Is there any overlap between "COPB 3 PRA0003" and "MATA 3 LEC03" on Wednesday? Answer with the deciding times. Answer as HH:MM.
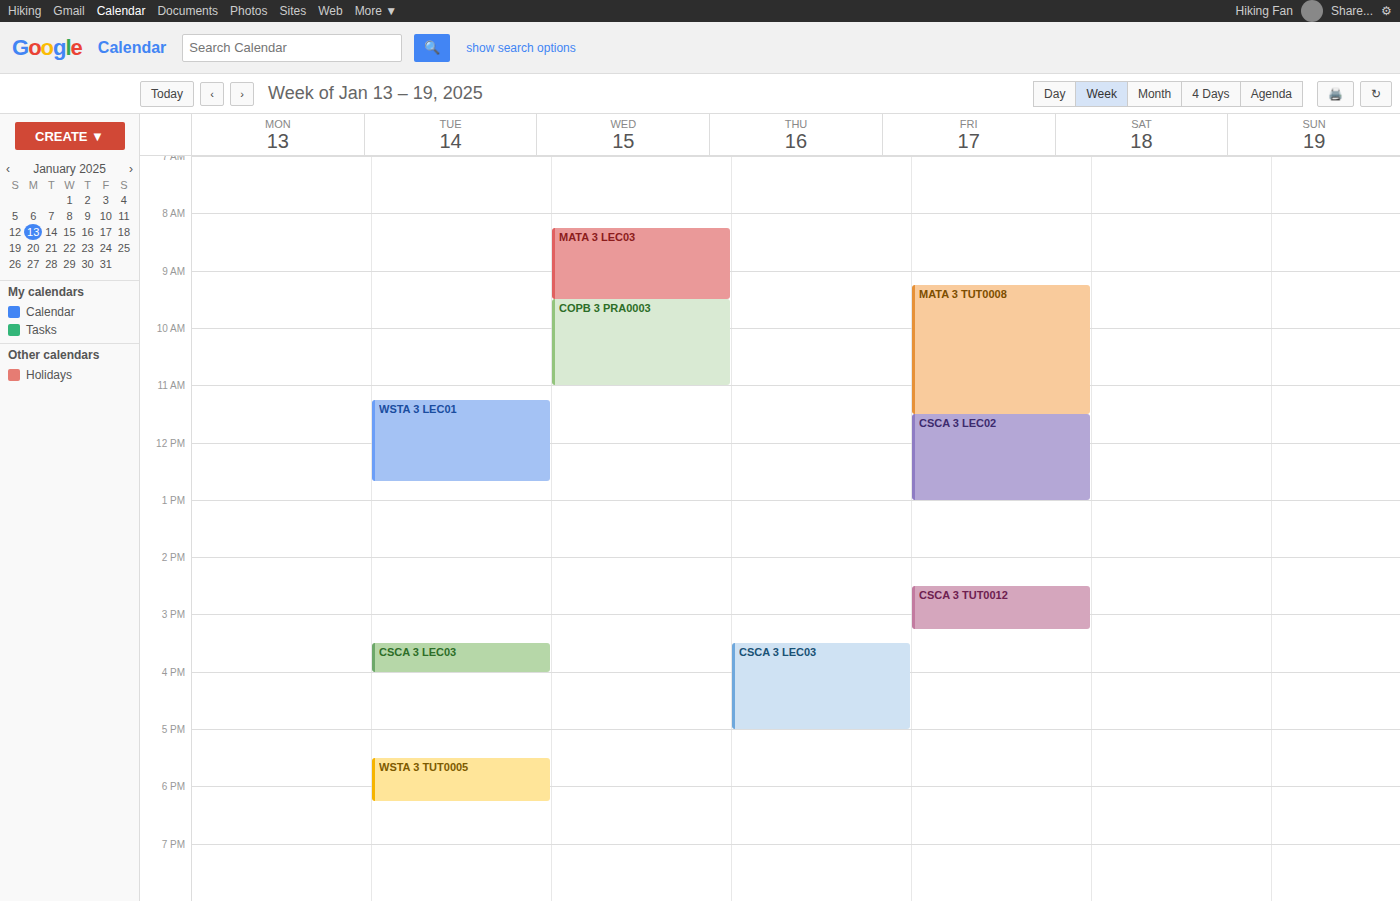
"MATA 3 LEC03" ends at 09:30, exactly when "COPB 3 PRA0003" starts -- they touch but do not overlap.